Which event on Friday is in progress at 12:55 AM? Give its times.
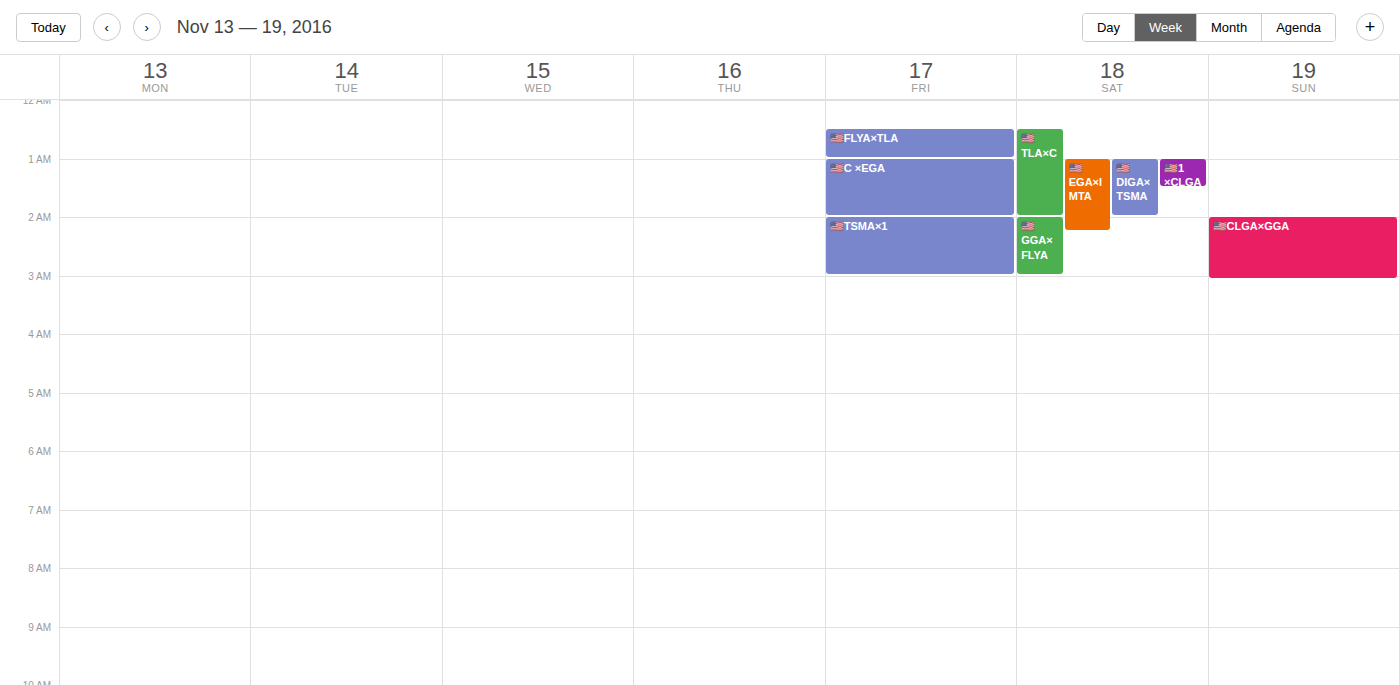
"🇺🇸FLYA×TLA", 12:30 AM to 1:00 AM